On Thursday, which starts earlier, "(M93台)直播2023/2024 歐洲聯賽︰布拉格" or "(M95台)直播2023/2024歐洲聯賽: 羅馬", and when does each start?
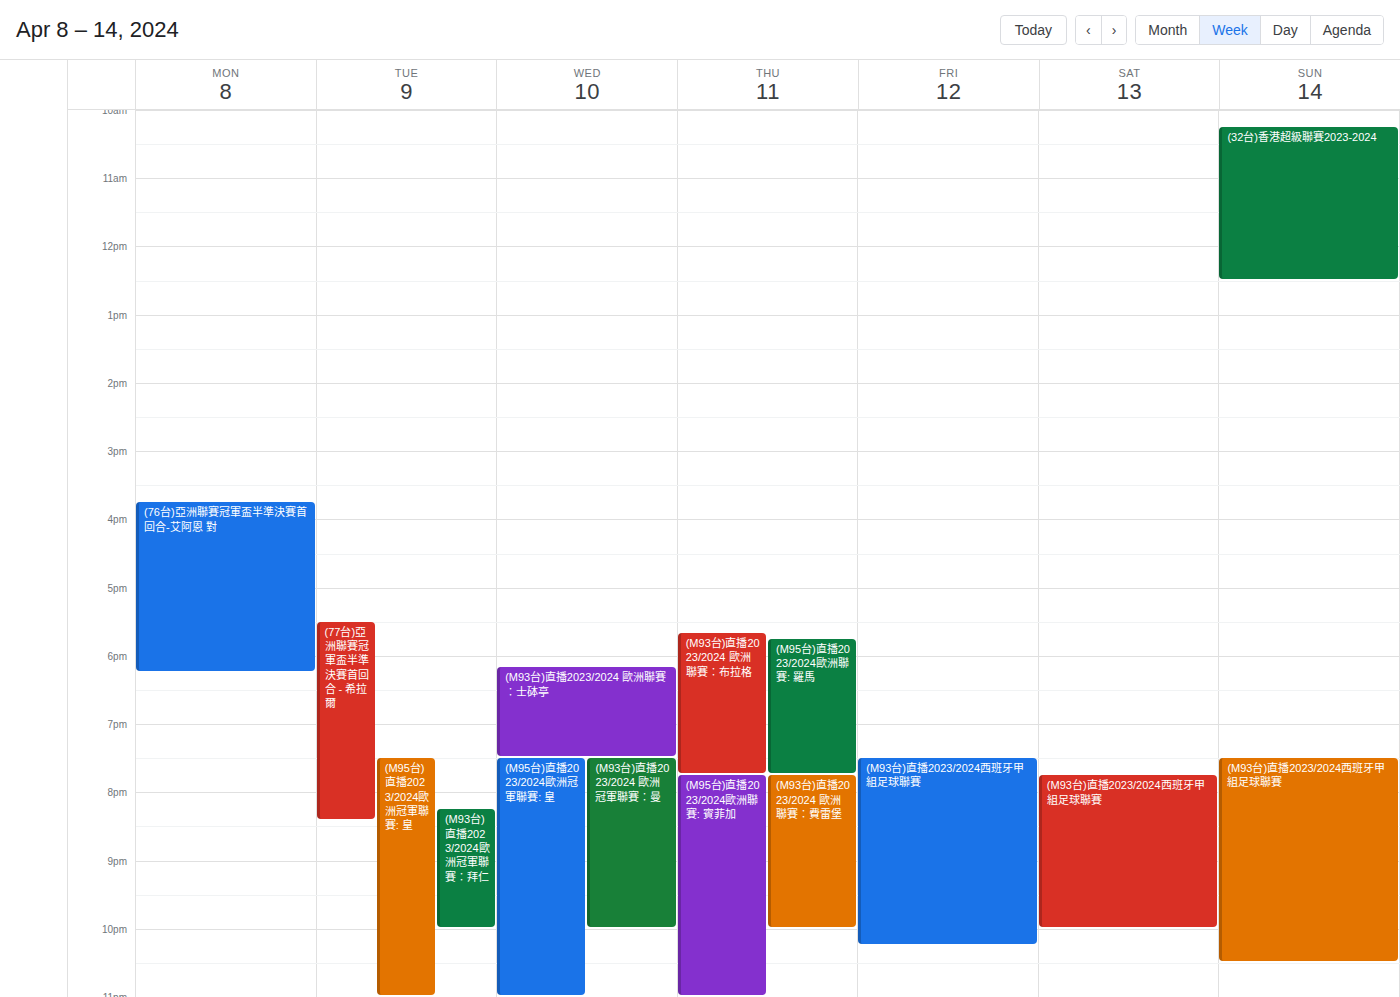
"(M93台)直播2023/2024 歐洲聯賽︰布拉格" 17:40; "(M95台)直播2023/2024歐洲聯賽: 羅馬" 17:45.